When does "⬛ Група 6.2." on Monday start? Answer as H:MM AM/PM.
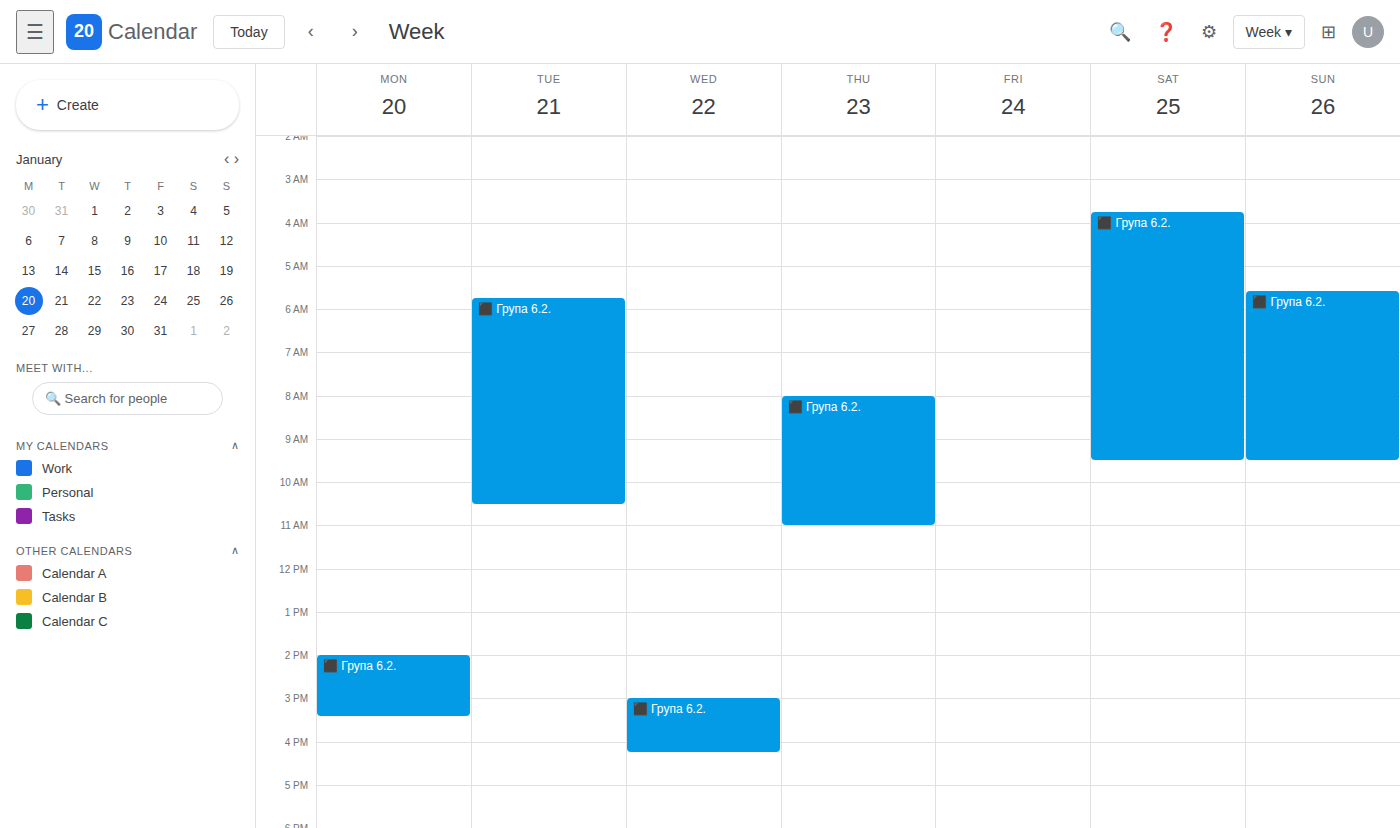
2:00 PM